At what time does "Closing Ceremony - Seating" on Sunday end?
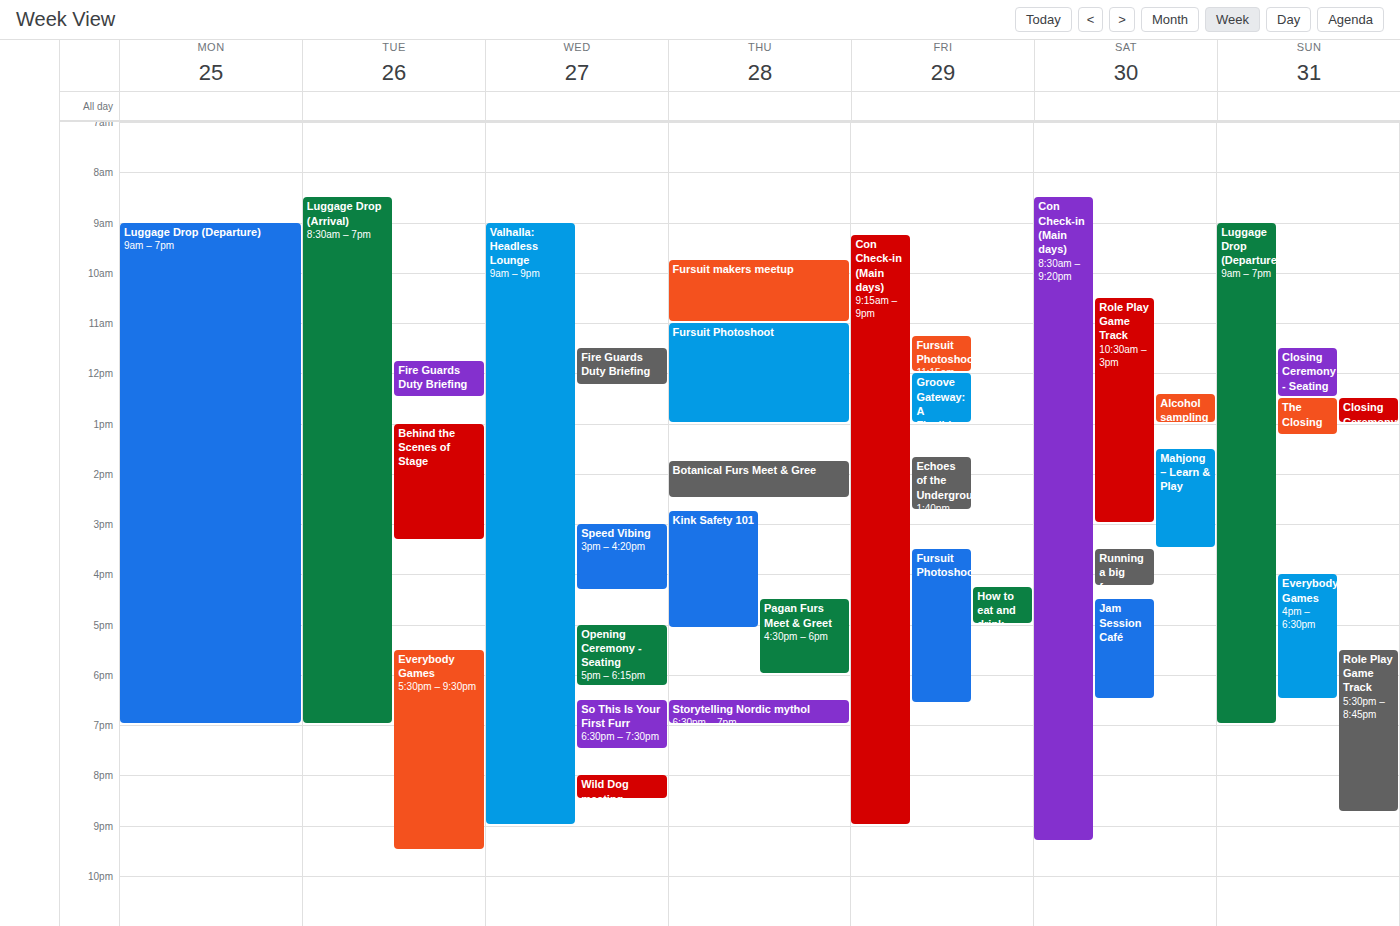
12:30 PM